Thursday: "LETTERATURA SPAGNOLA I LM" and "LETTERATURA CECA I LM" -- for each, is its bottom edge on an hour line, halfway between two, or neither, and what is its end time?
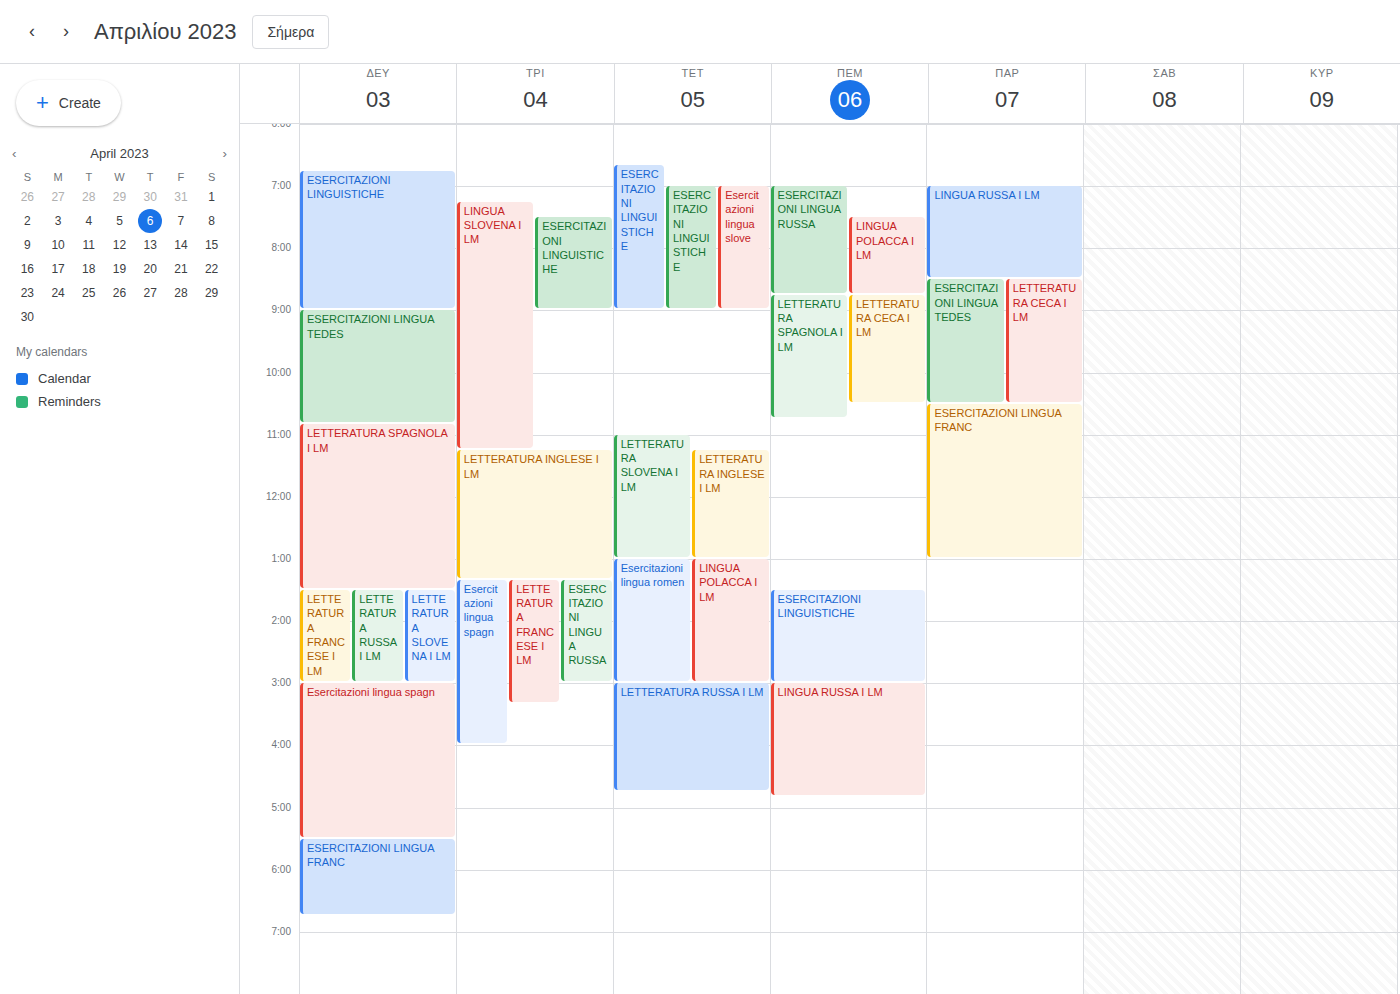
"LETTERATURA SPAGNOLA I LM": 10:45 AM, neither: three quarters of the way from the 10 AM line to the 11 AM line. "LETTERATURA CECA I LM": 10:30 AM, halfway between the 10 AM and 11 AM lines.